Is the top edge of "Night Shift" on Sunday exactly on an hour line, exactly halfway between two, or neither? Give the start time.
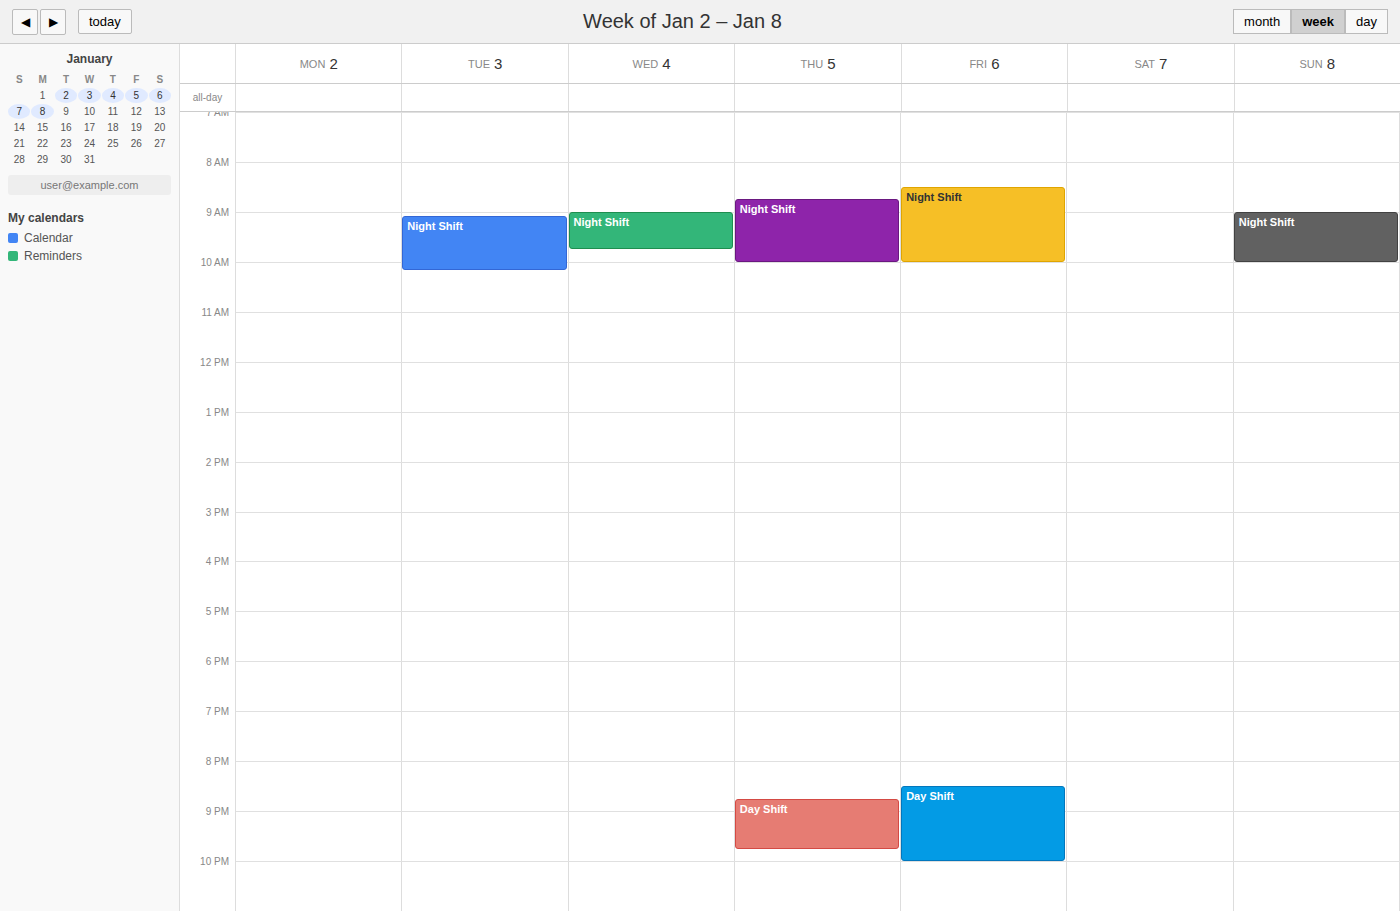
9:00 AM -- exactly on the 9 AM line.